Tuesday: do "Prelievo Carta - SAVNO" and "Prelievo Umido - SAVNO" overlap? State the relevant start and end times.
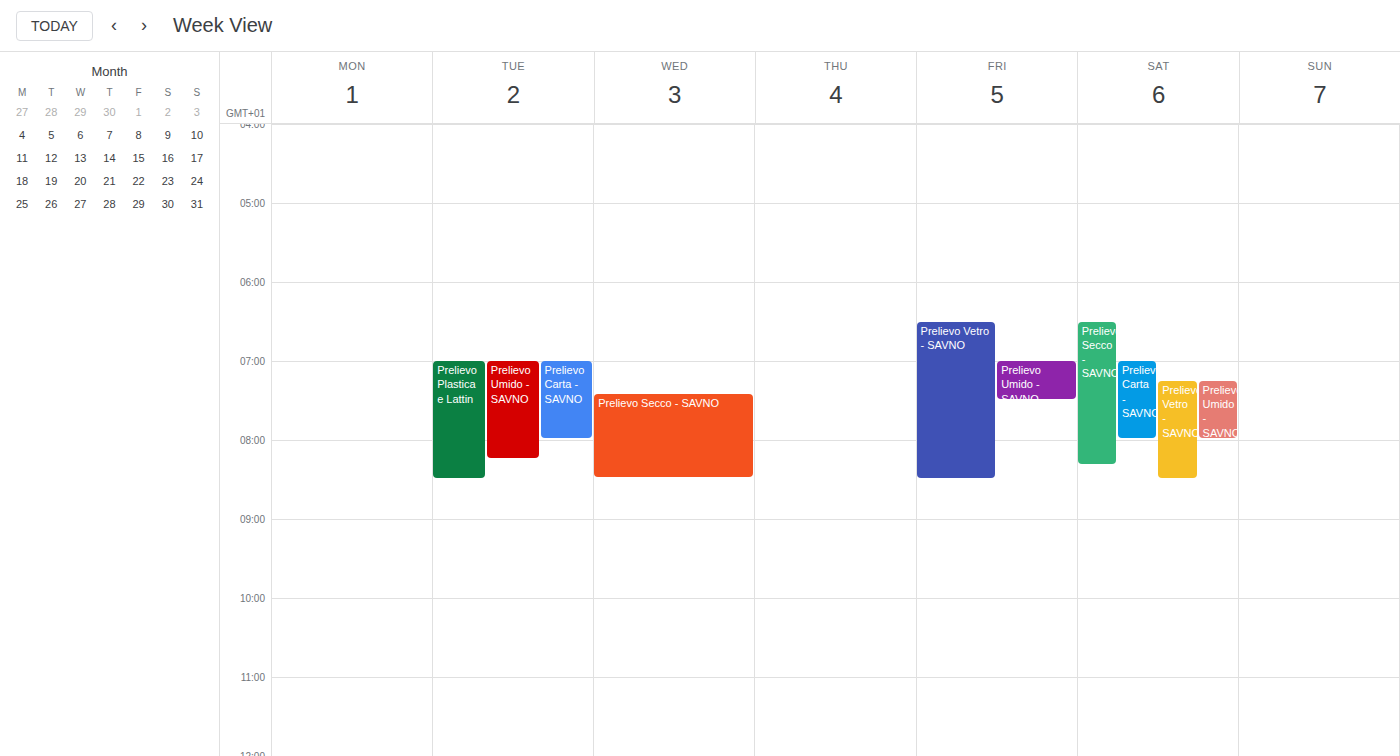
"Prelievo Carta - SAVNO" runs 7:00 AM to 8:00 AM, inside "Prelievo Umido - SAVNO" -- they overlap.